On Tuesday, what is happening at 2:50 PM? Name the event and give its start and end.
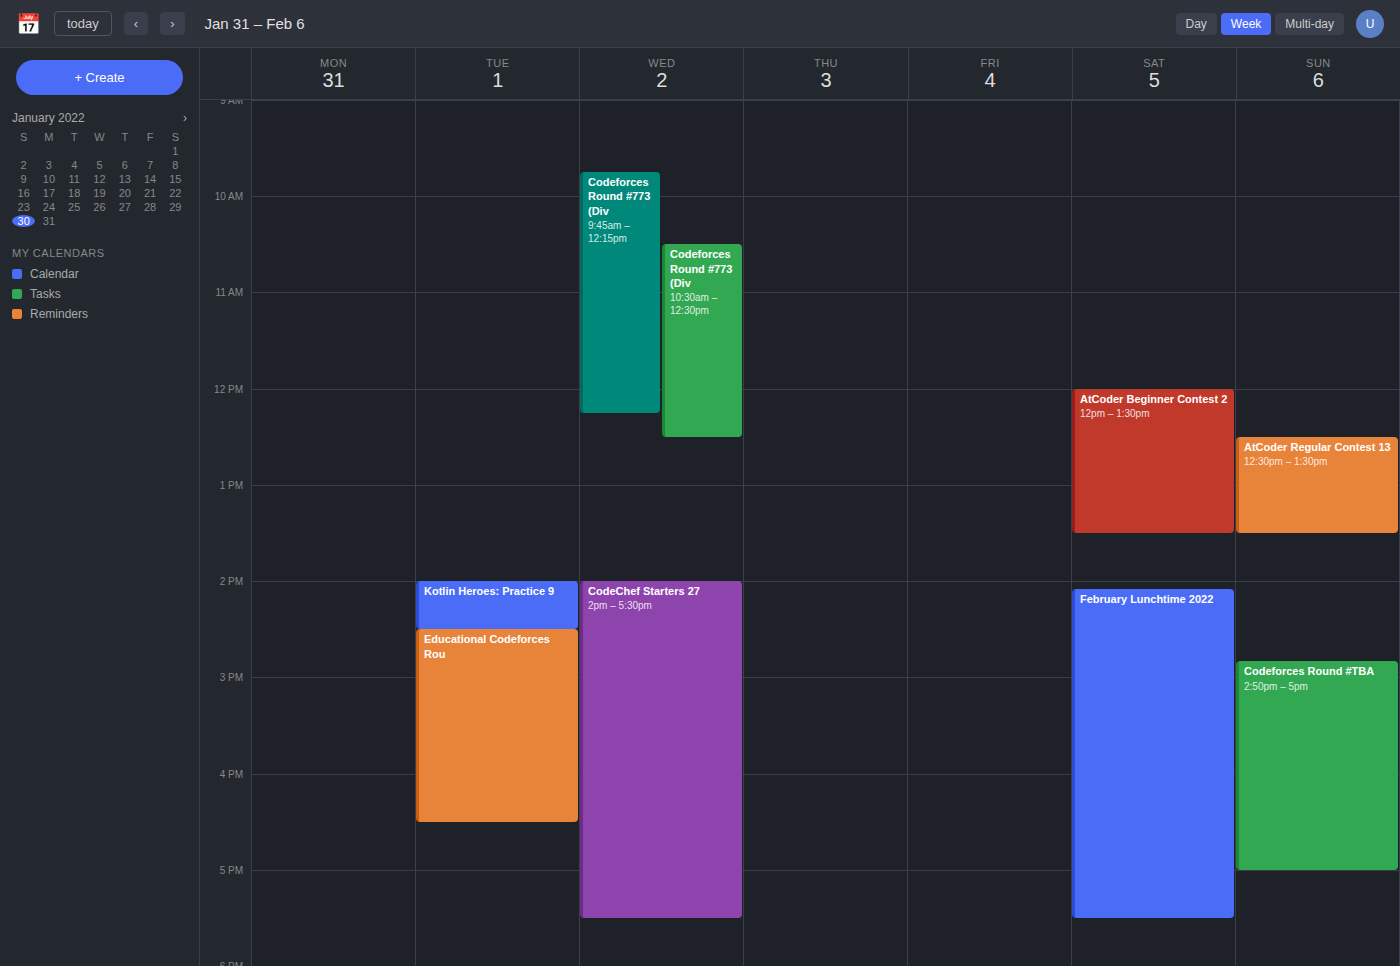
"Educational Codeforces Rou", 2:30 PM to 4:30 PM